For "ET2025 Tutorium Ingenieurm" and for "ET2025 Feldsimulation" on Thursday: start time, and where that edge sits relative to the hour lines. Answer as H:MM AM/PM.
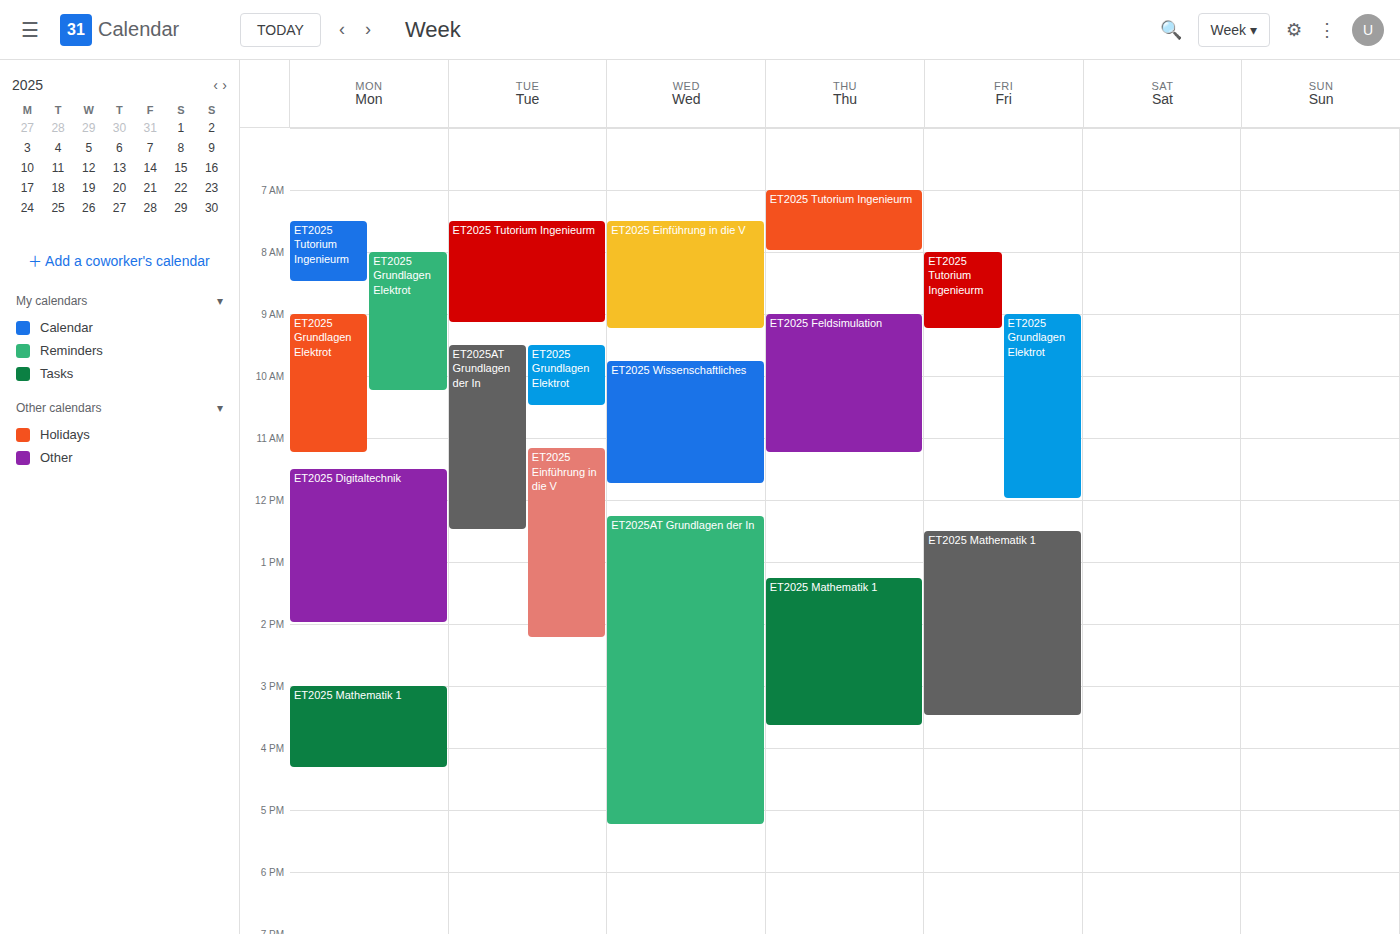
"ET2025 Tutorium Ingenieurm": 7:00 AM, exactly on the 7 AM line. "ET2025 Feldsimulation": 9:00 AM, exactly on the 9 AM line.